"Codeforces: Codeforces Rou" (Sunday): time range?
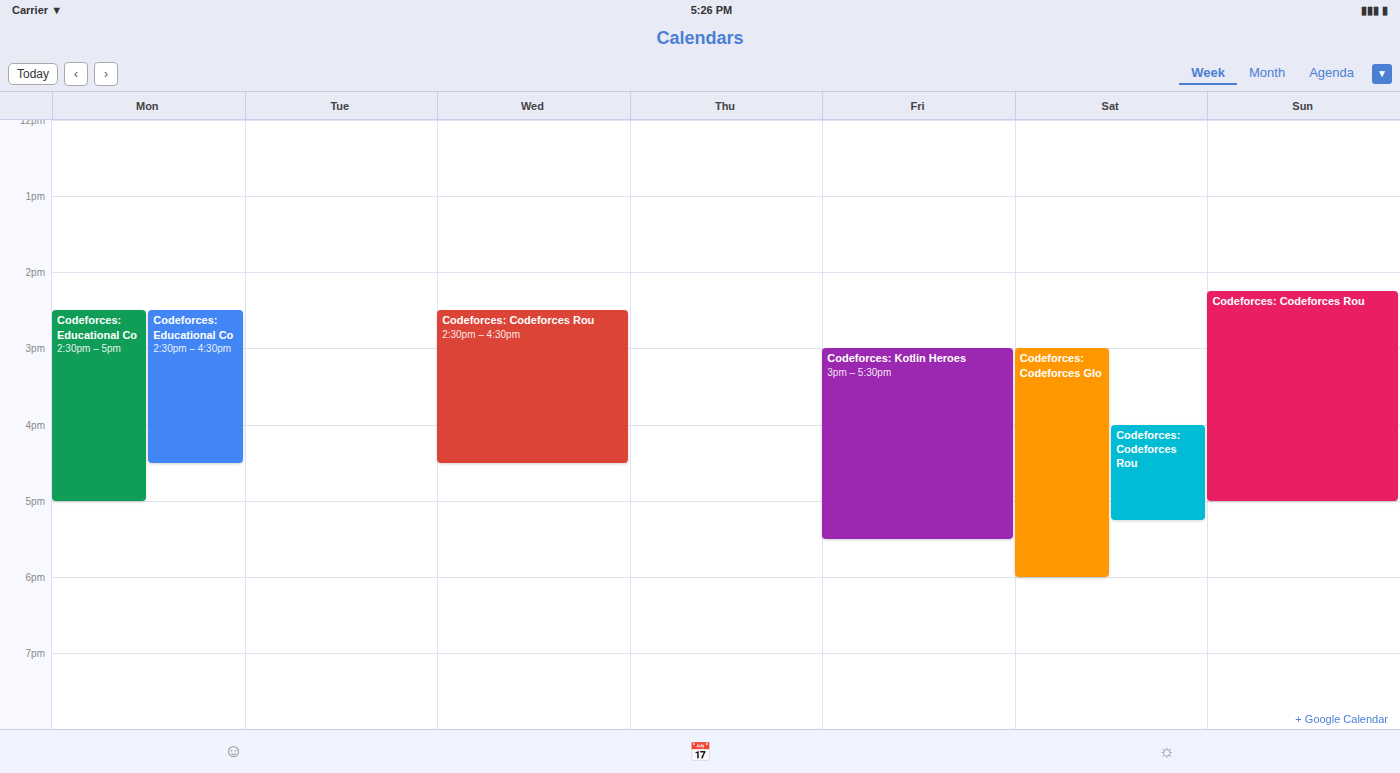
14:15 to 17:00